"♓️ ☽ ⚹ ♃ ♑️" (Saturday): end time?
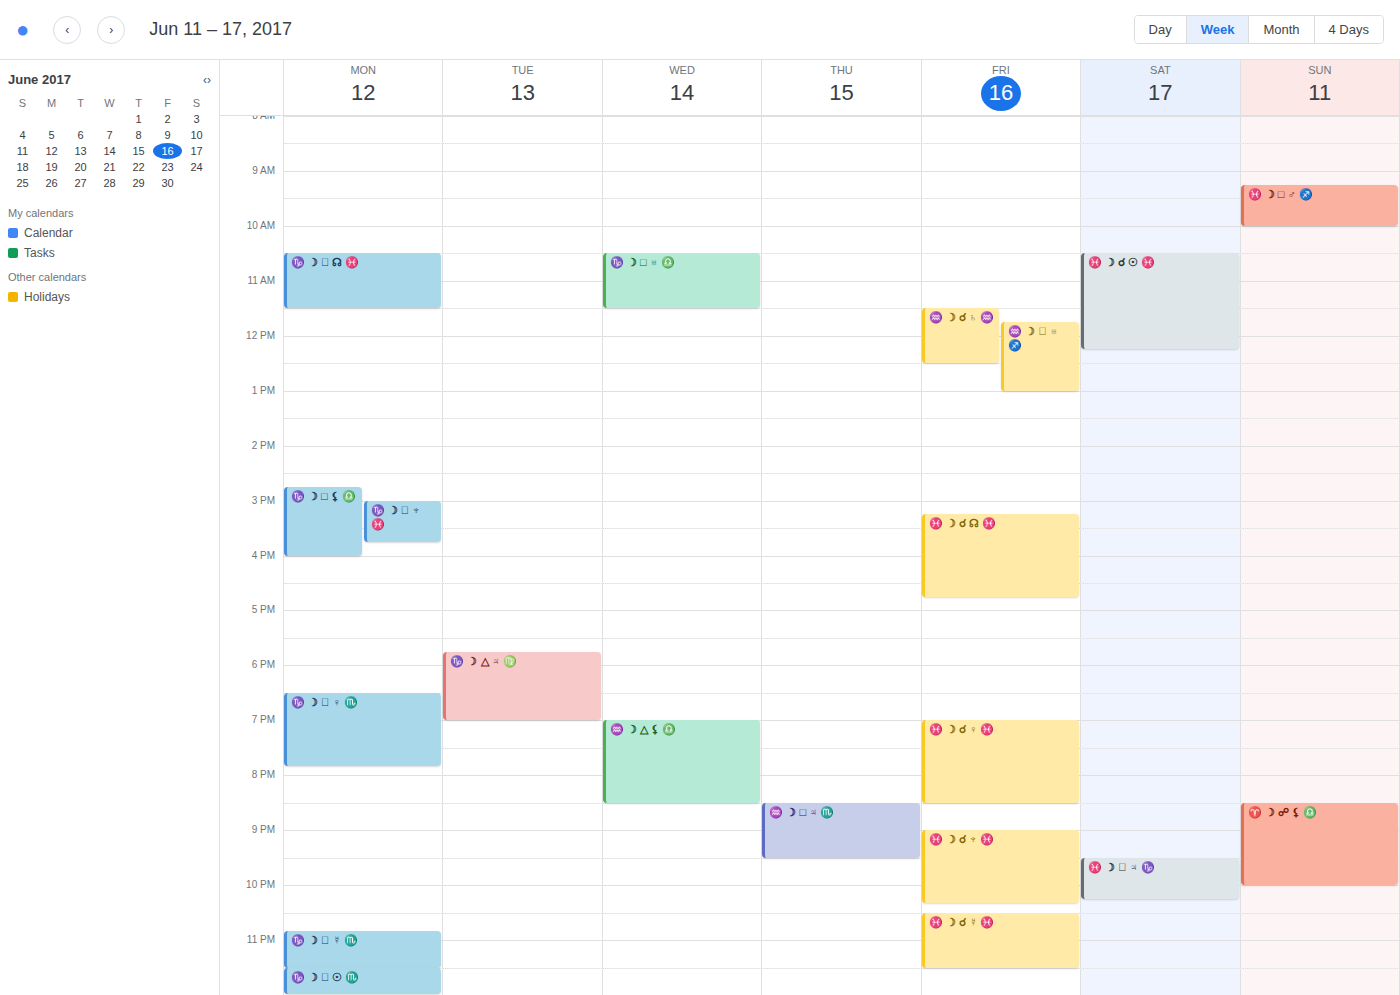
22:15